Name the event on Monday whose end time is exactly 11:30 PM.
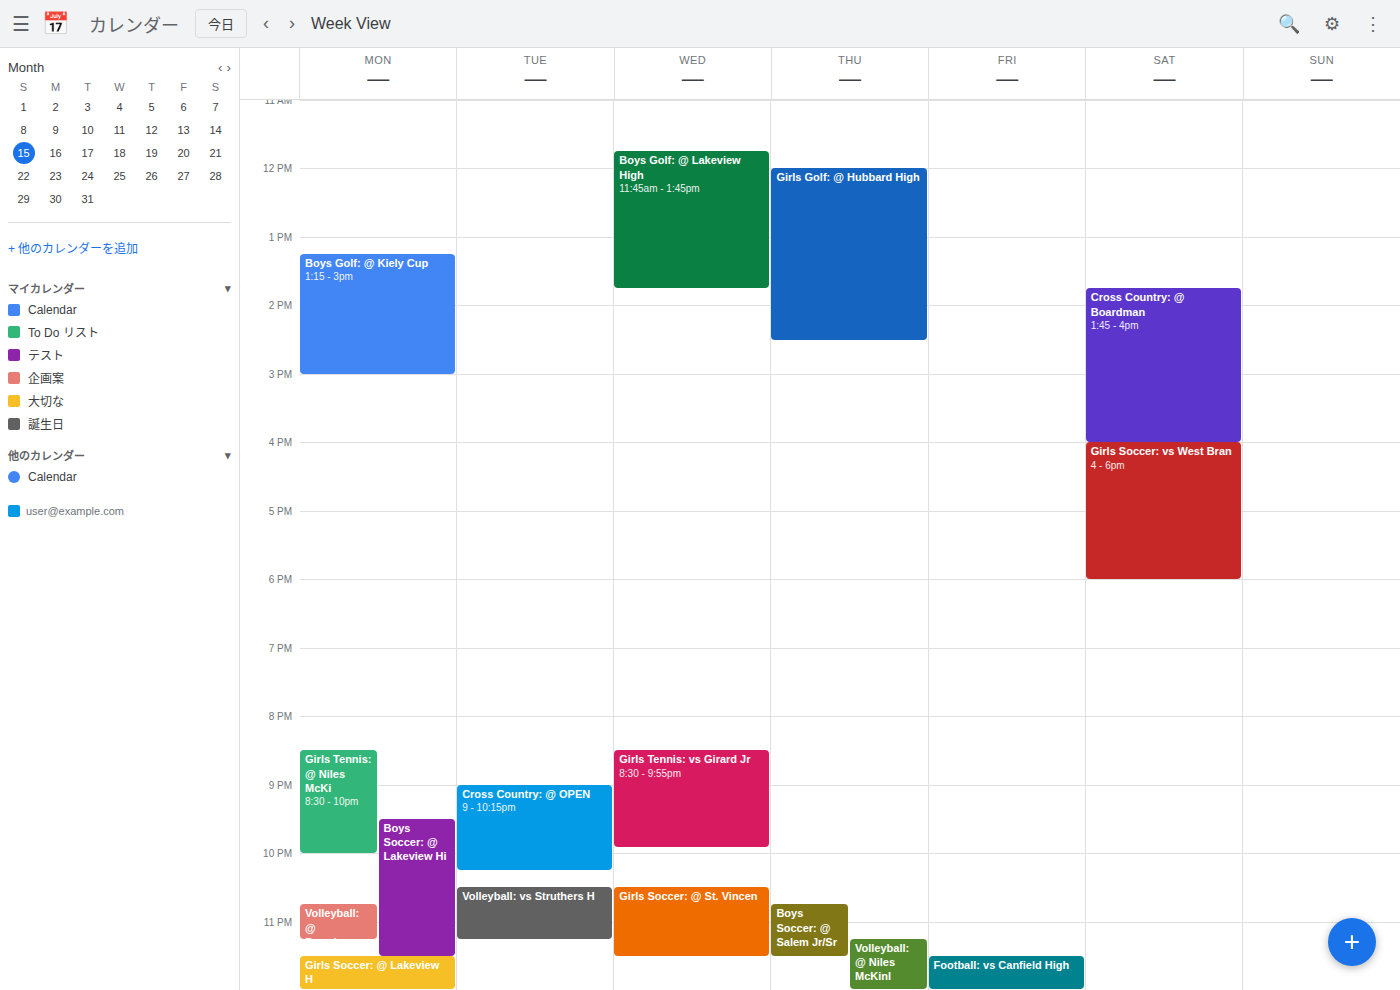
"Boys Soccer: @ Lakeview Hi"